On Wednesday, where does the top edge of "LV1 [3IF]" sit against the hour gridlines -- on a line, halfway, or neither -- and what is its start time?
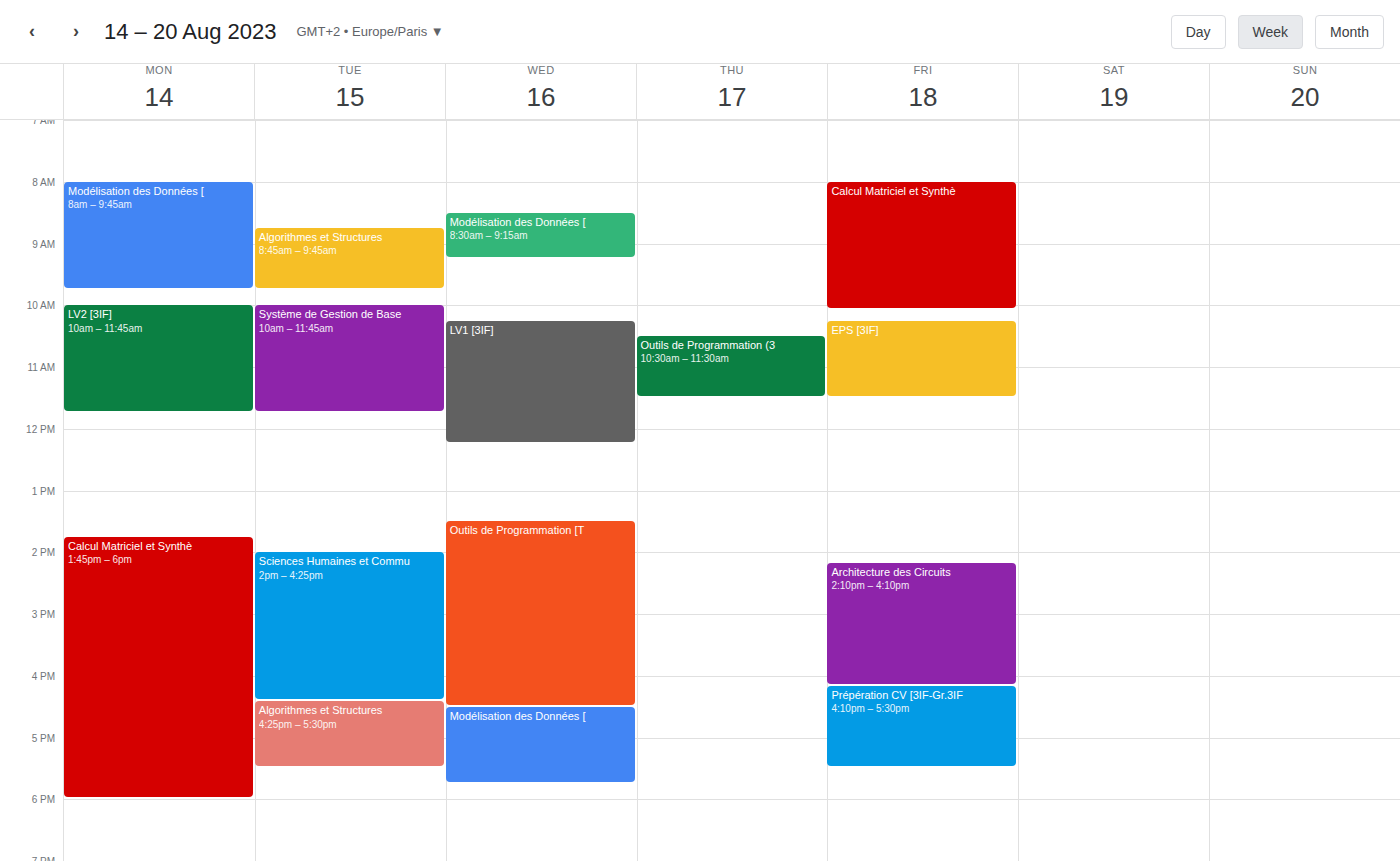
10:15 AM -- neither: a quarter of the way from the 10 AM line to the 11 AM line.